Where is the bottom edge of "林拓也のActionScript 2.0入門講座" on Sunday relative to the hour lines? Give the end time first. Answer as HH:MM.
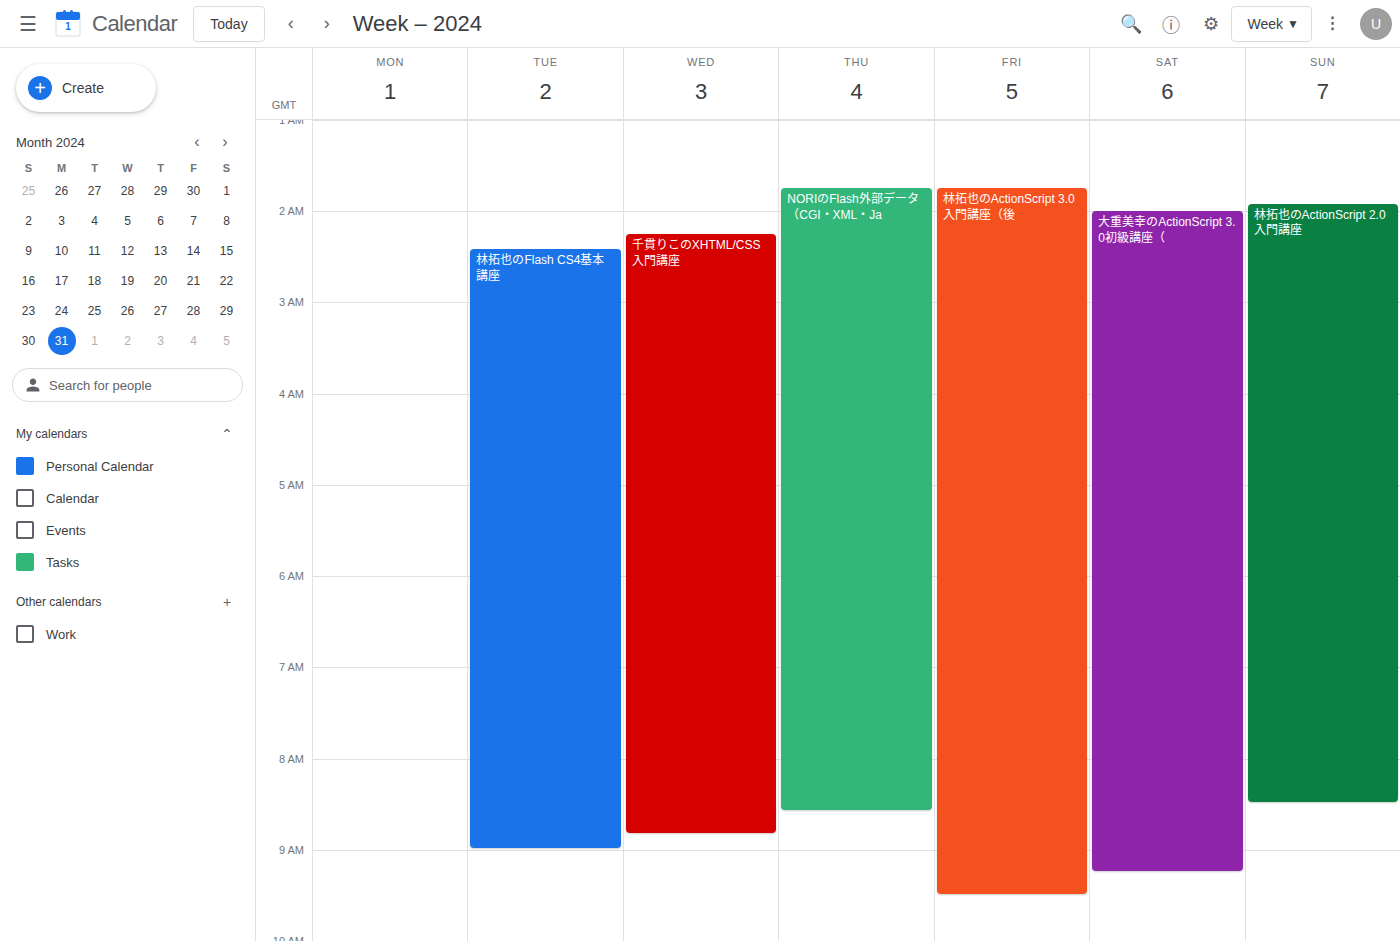
08:30 -- halfway between the 08:00 and 09:00 lines.